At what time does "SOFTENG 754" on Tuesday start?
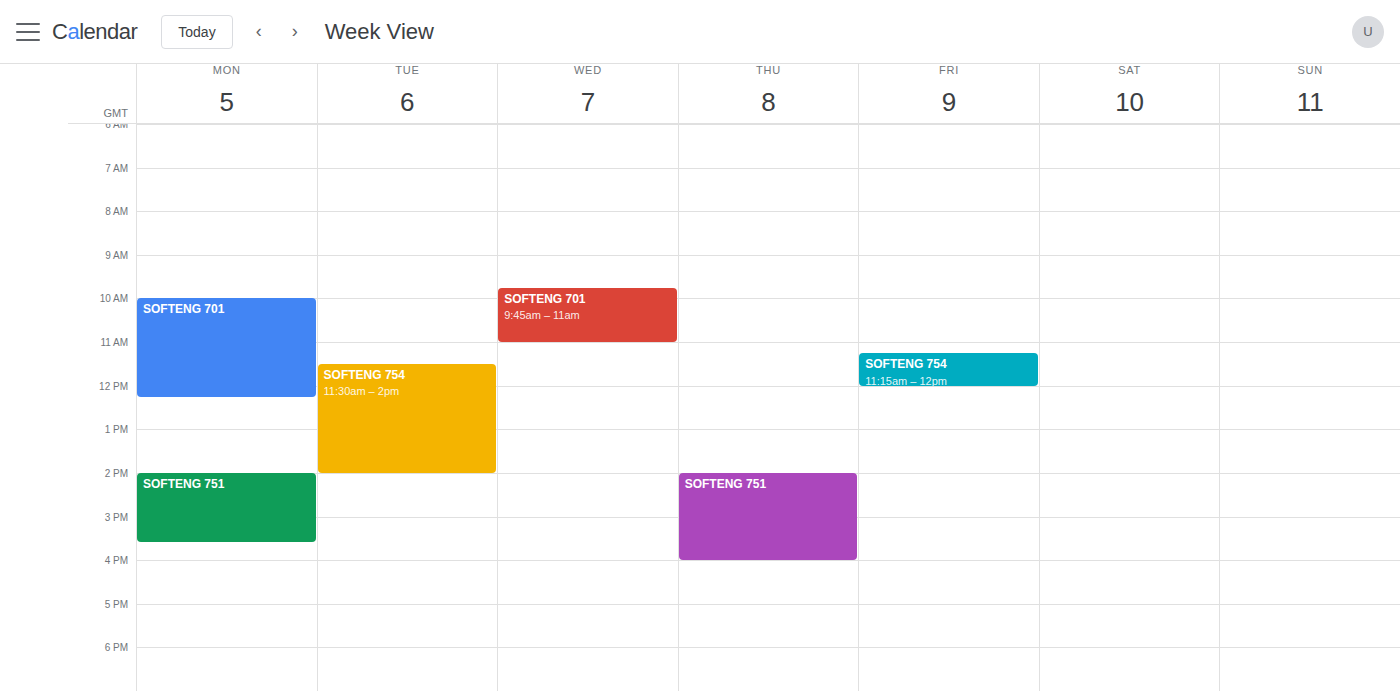
11:30 AM